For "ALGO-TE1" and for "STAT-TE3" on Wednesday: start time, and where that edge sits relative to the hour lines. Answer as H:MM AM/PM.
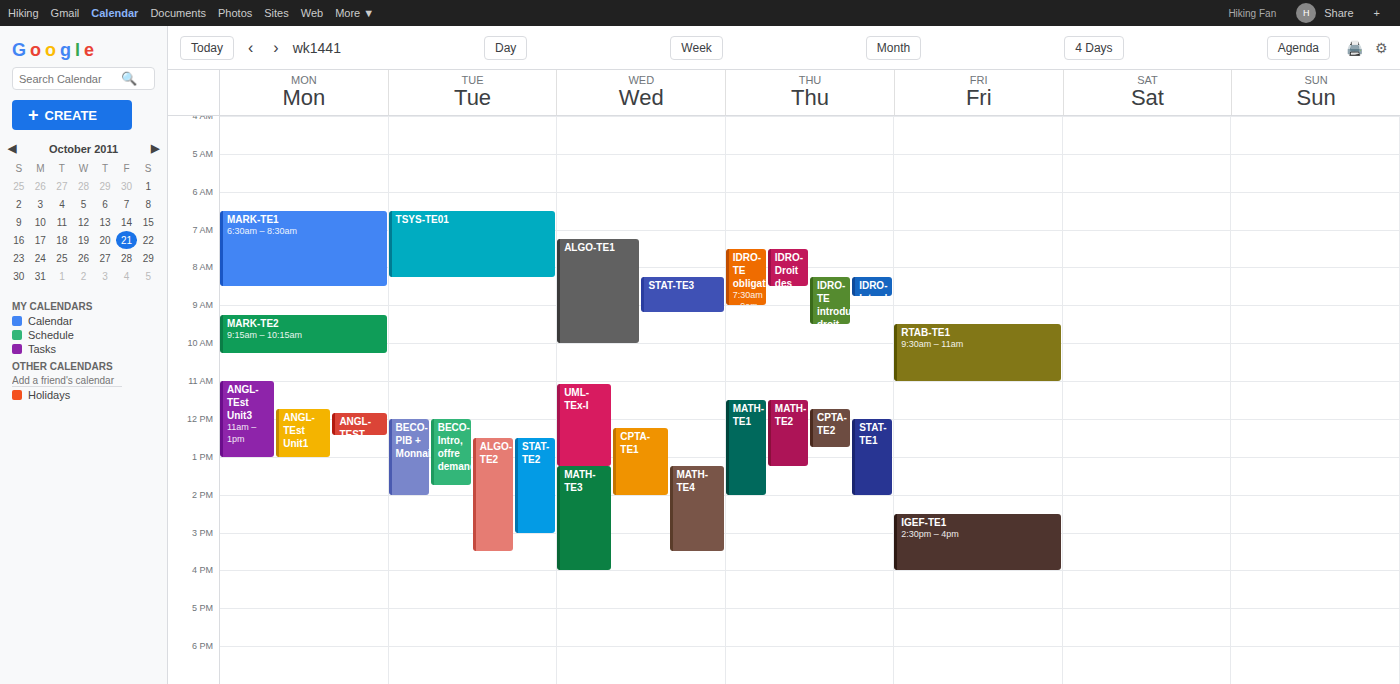
"ALGO-TE1": 7:15 AM, neither: a quarter of the way from the 7 AM line to the 8 AM line. "STAT-TE3": 8:15 AM, neither: a quarter of the way from the 8 AM line to the 9 AM line.